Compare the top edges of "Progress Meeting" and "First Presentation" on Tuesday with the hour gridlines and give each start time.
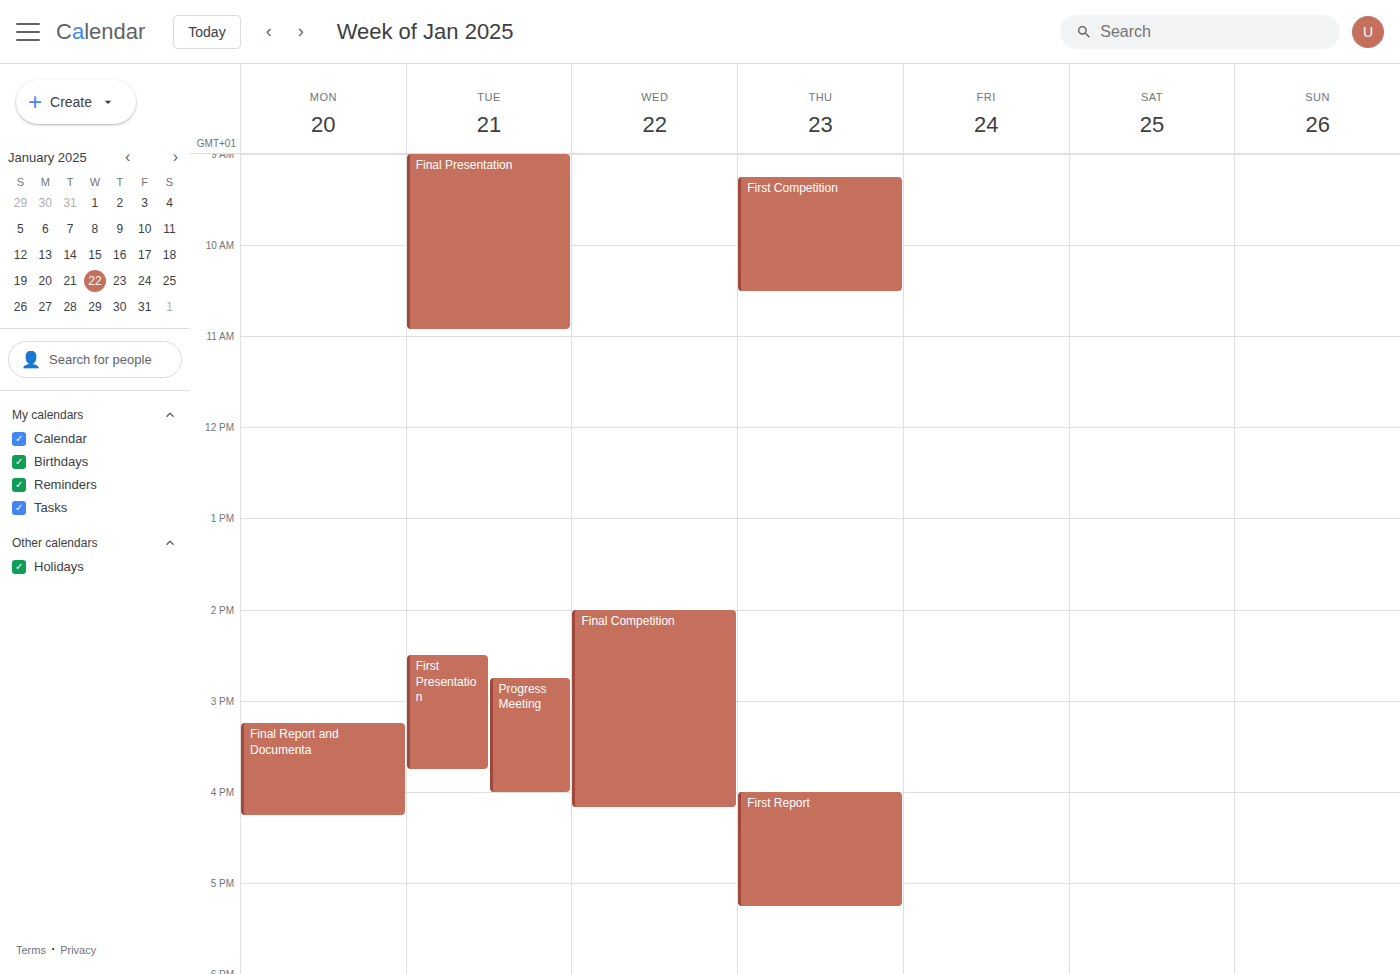
"Progress Meeting": 14:45, neither: three quarters of the way from the 14:00 line to the 15:00 line. "First Presentation": 14:30, halfway between the 14:00 and 15:00 lines.